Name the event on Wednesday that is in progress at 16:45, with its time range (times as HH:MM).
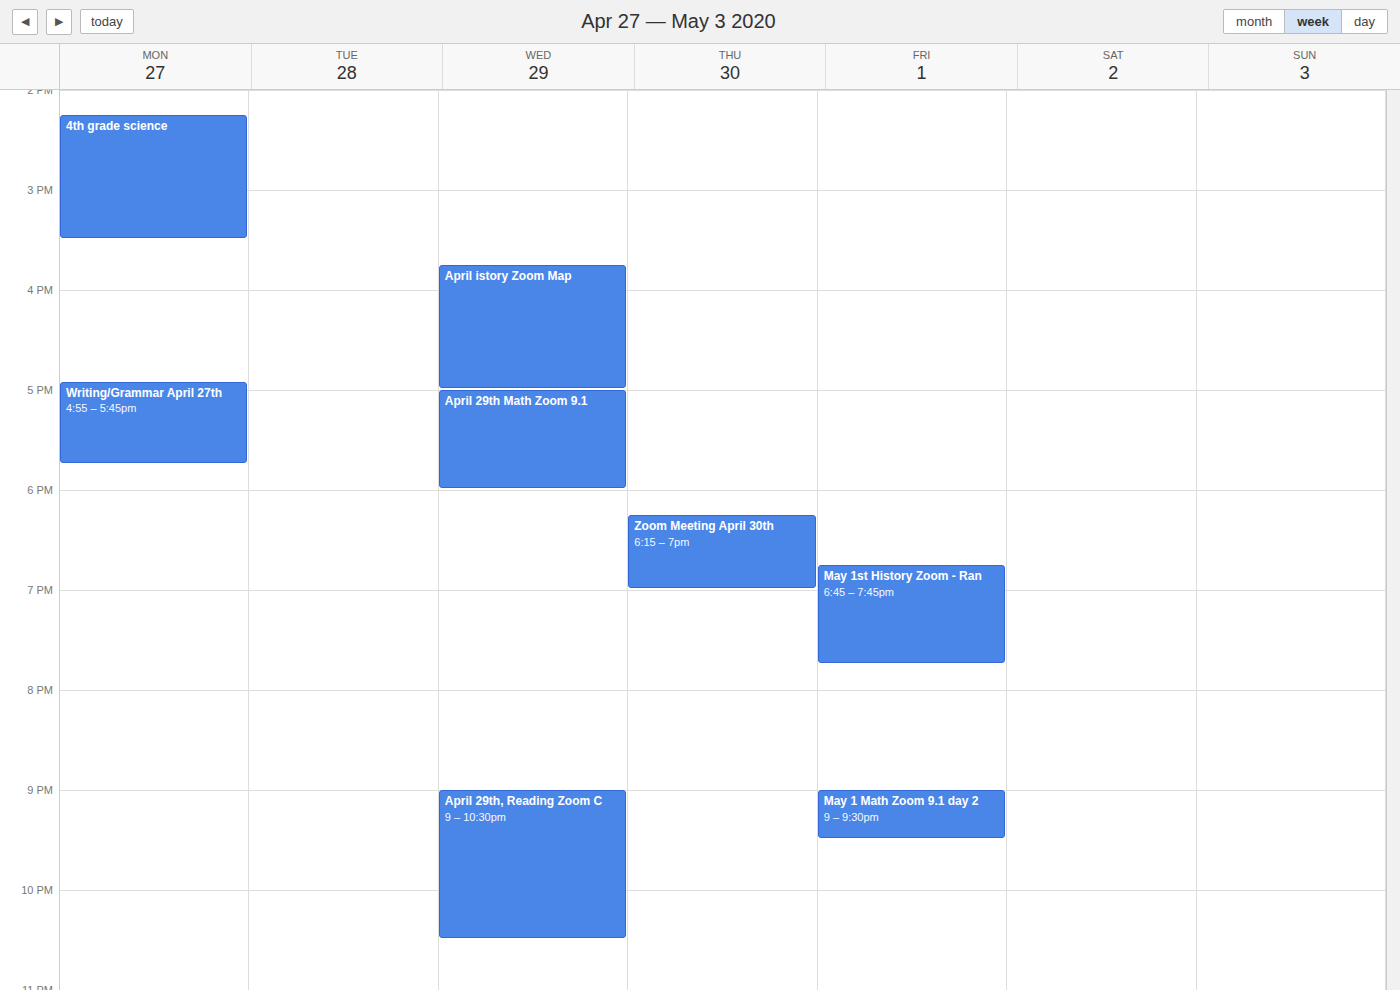
"April istory Zoom Map", 15:45 to 17:00